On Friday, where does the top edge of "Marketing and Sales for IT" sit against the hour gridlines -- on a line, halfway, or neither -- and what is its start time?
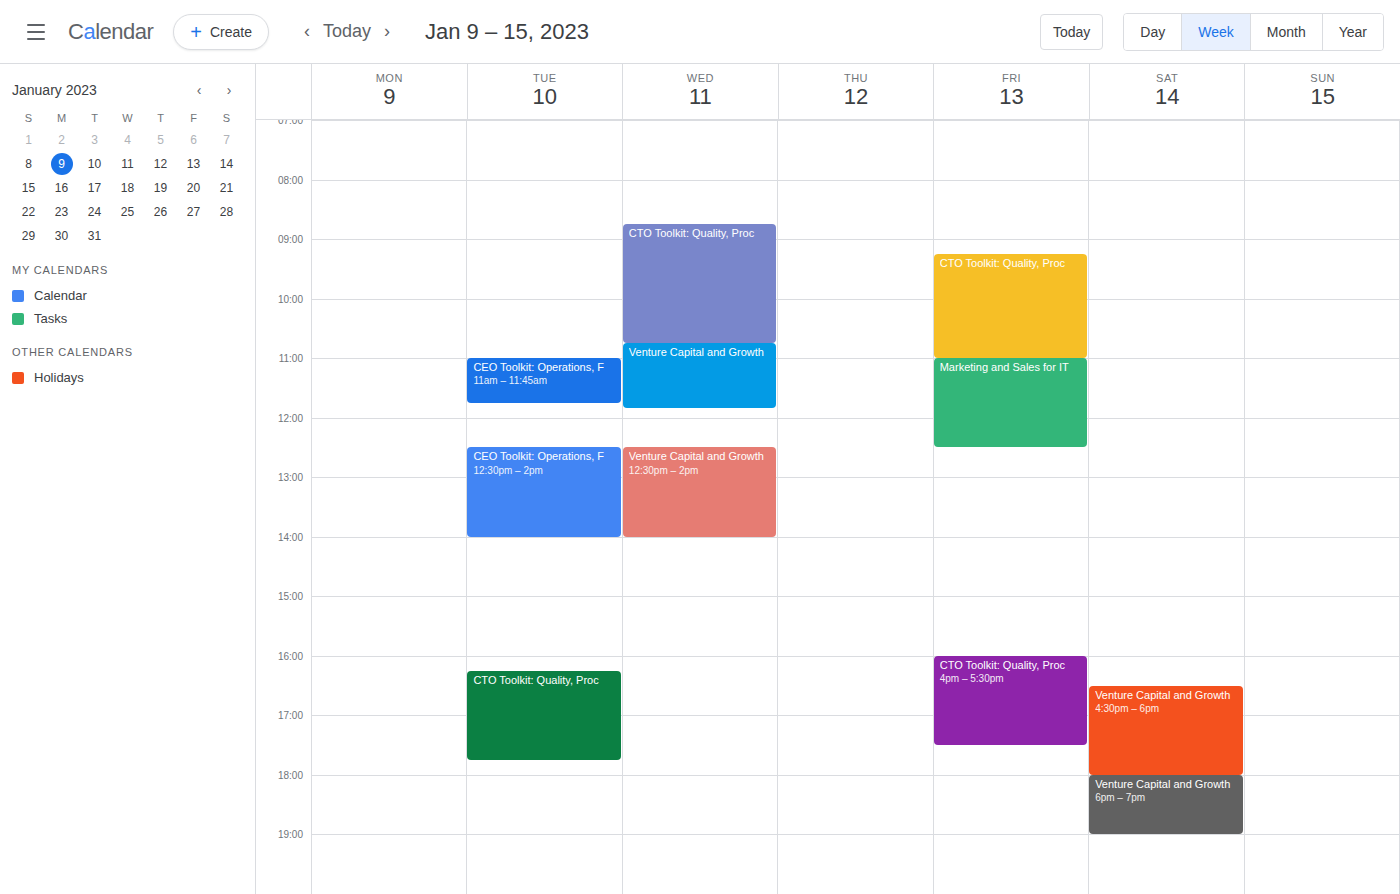
11:00 AM -- exactly on the 11 AM line.